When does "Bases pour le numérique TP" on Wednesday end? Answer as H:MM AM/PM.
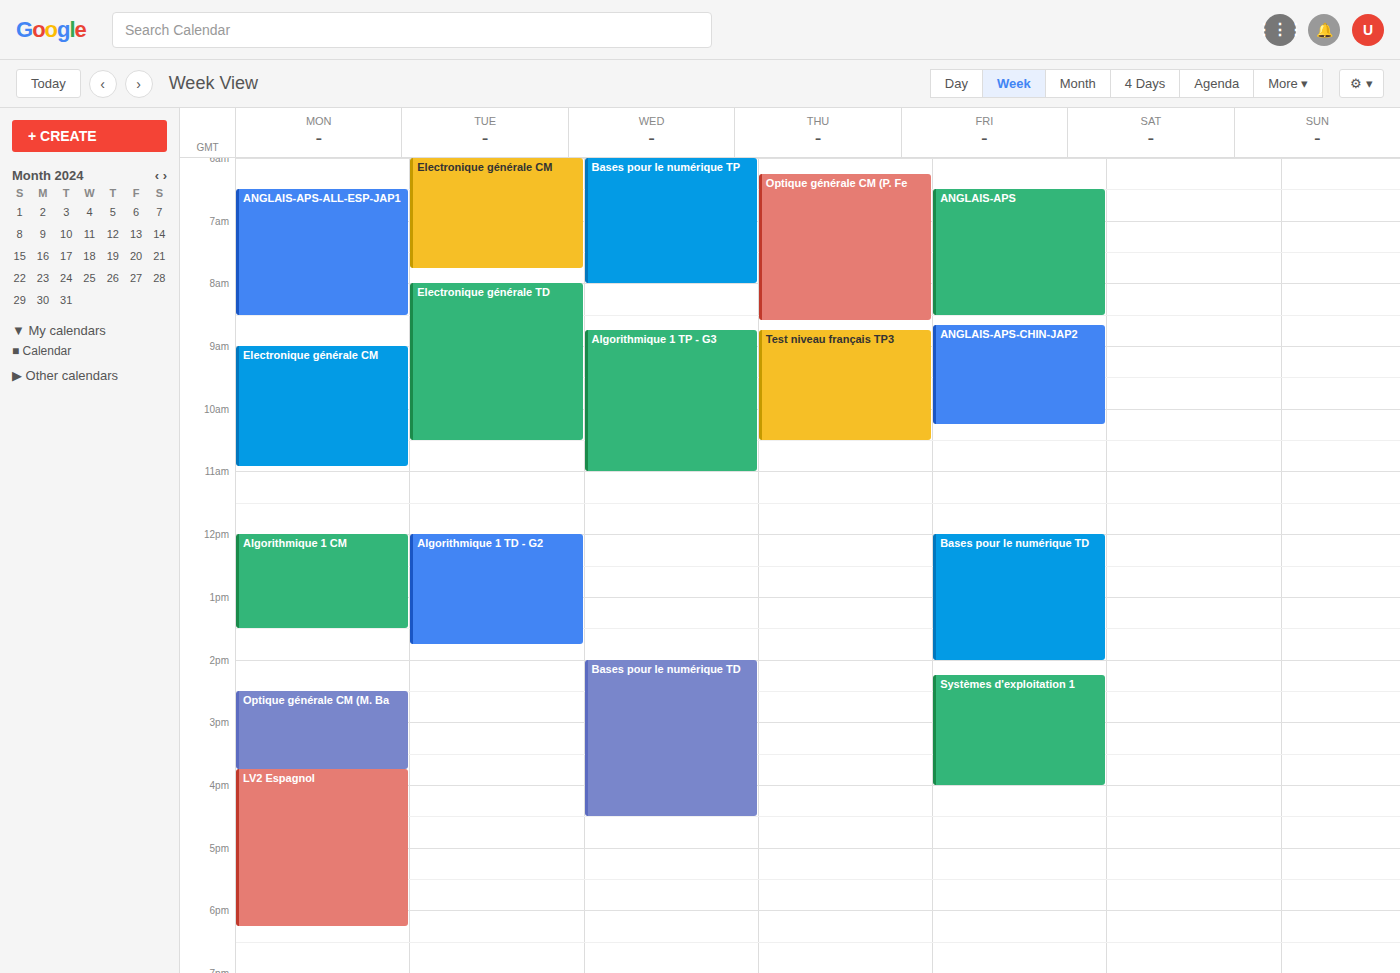
8:00 AM